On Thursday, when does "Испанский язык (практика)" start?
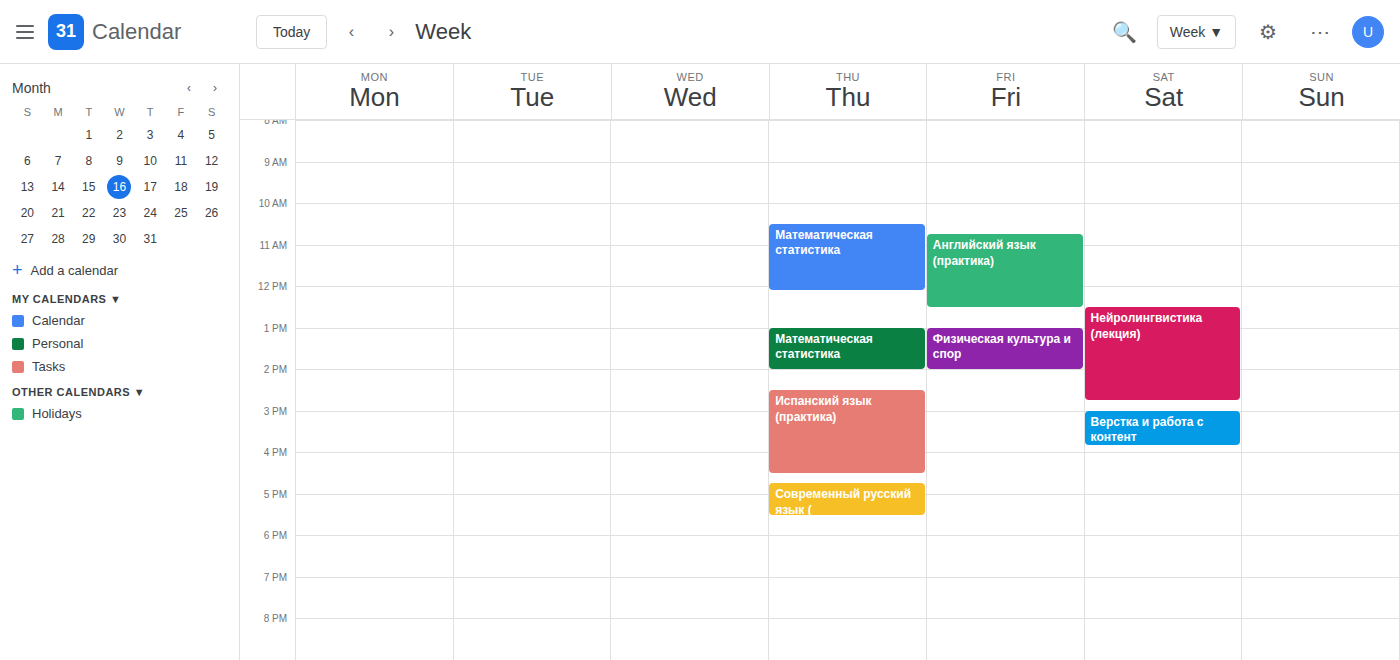
2:30 PM